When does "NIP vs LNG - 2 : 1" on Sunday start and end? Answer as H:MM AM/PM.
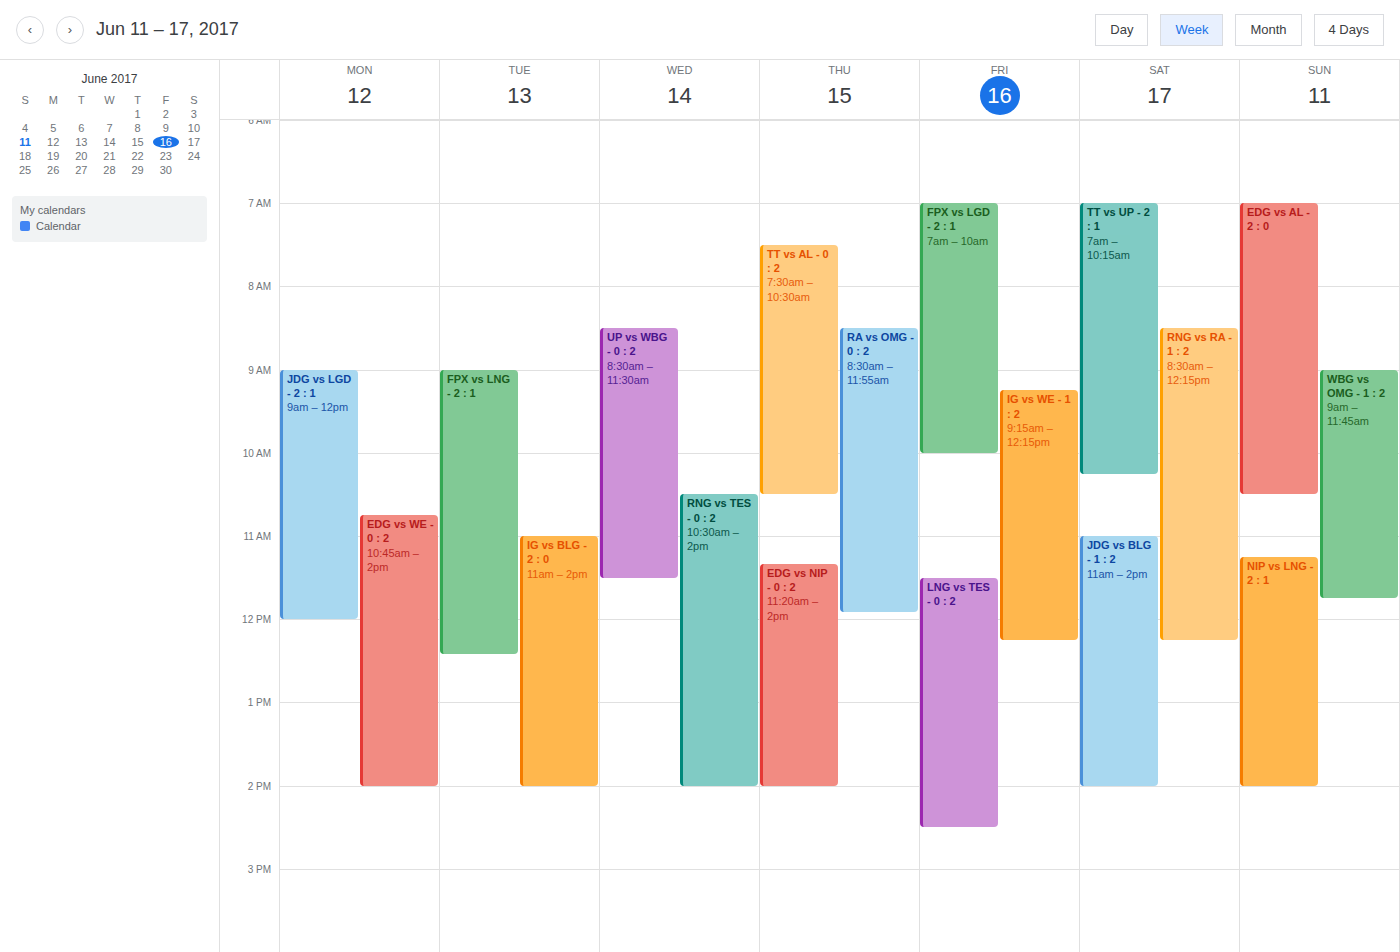
11:15 AM to 2:00 PM